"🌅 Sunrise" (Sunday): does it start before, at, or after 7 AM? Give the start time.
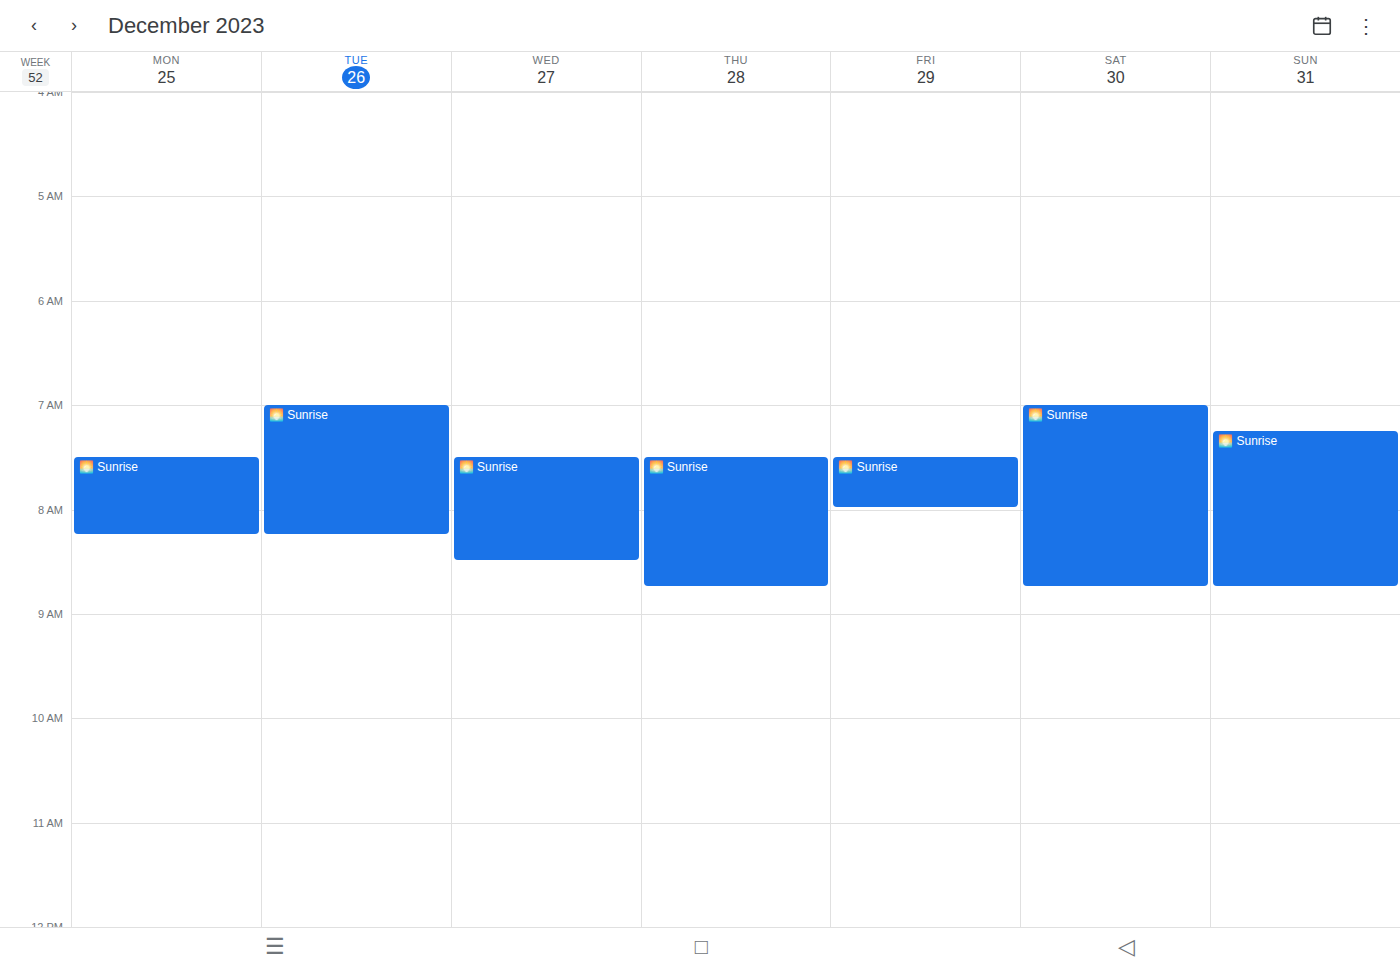
7:15 AM -- after 7 AM, 15 minutes below the 7 AM line.